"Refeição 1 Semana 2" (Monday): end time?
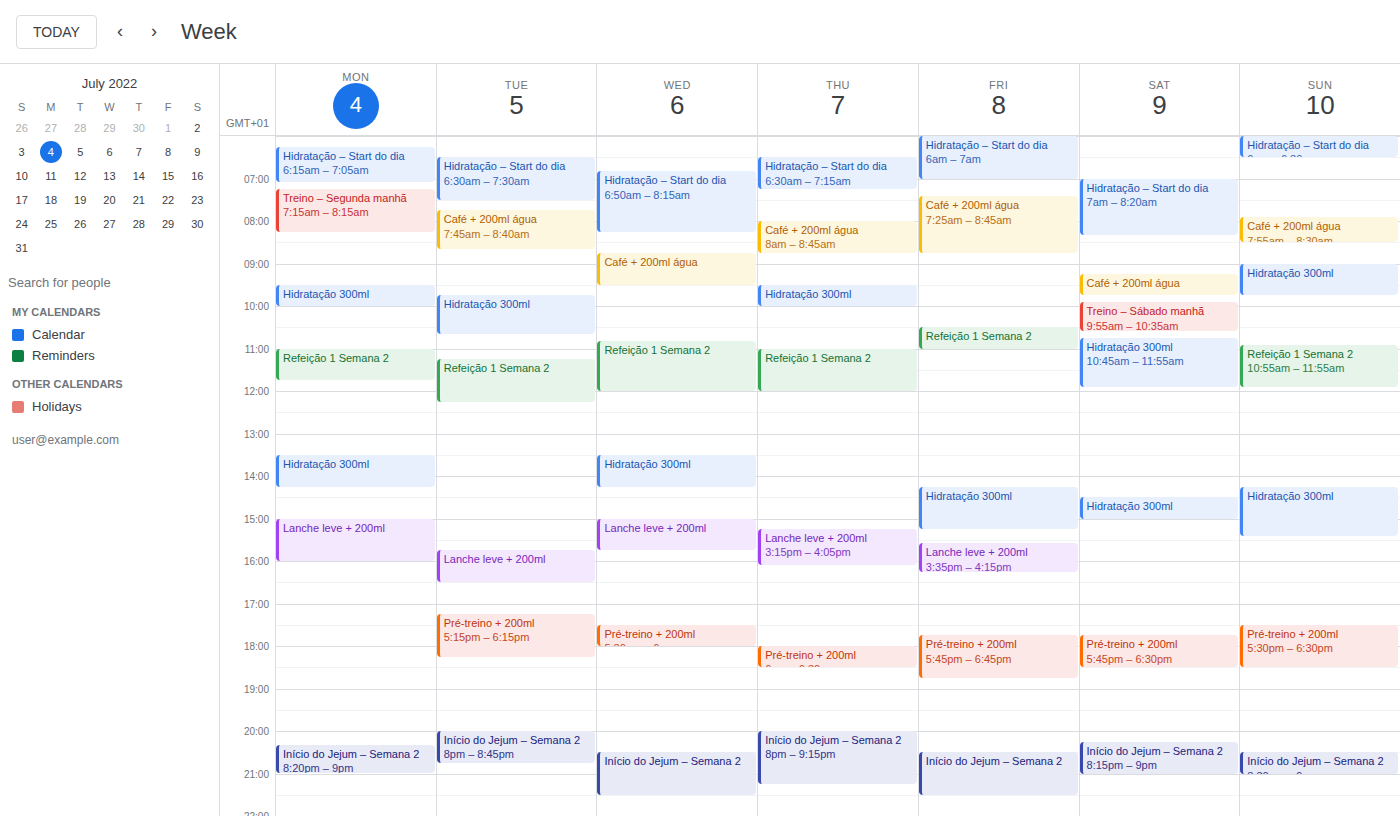
11:45 AM